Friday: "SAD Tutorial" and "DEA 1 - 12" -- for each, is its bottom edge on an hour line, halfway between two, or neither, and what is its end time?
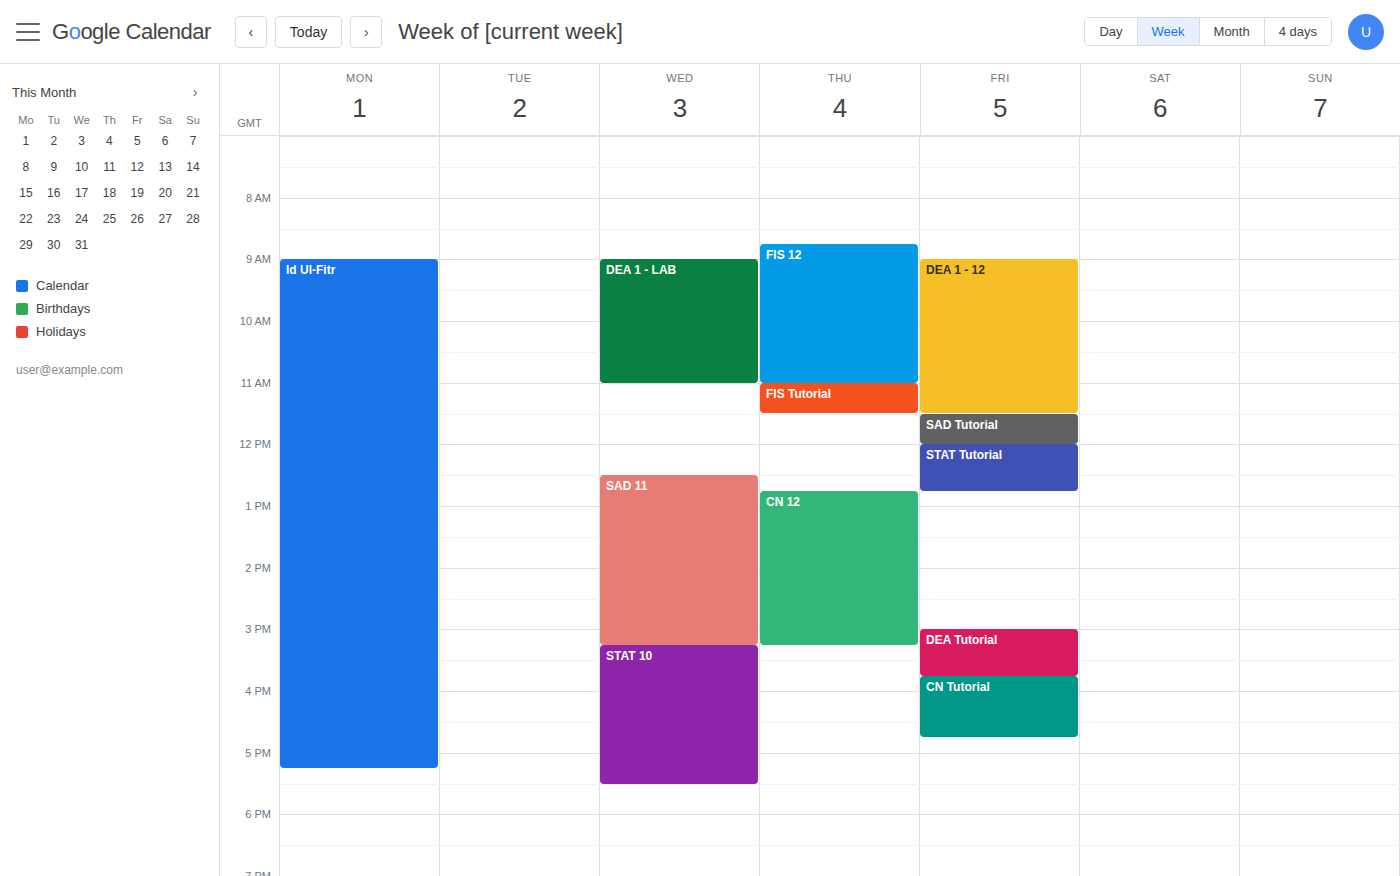
"SAD Tutorial": 12:00 PM, exactly on the 12 PM line. "DEA 1 - 12": 11:30 AM, halfway between the 11 AM and 12 PM lines.